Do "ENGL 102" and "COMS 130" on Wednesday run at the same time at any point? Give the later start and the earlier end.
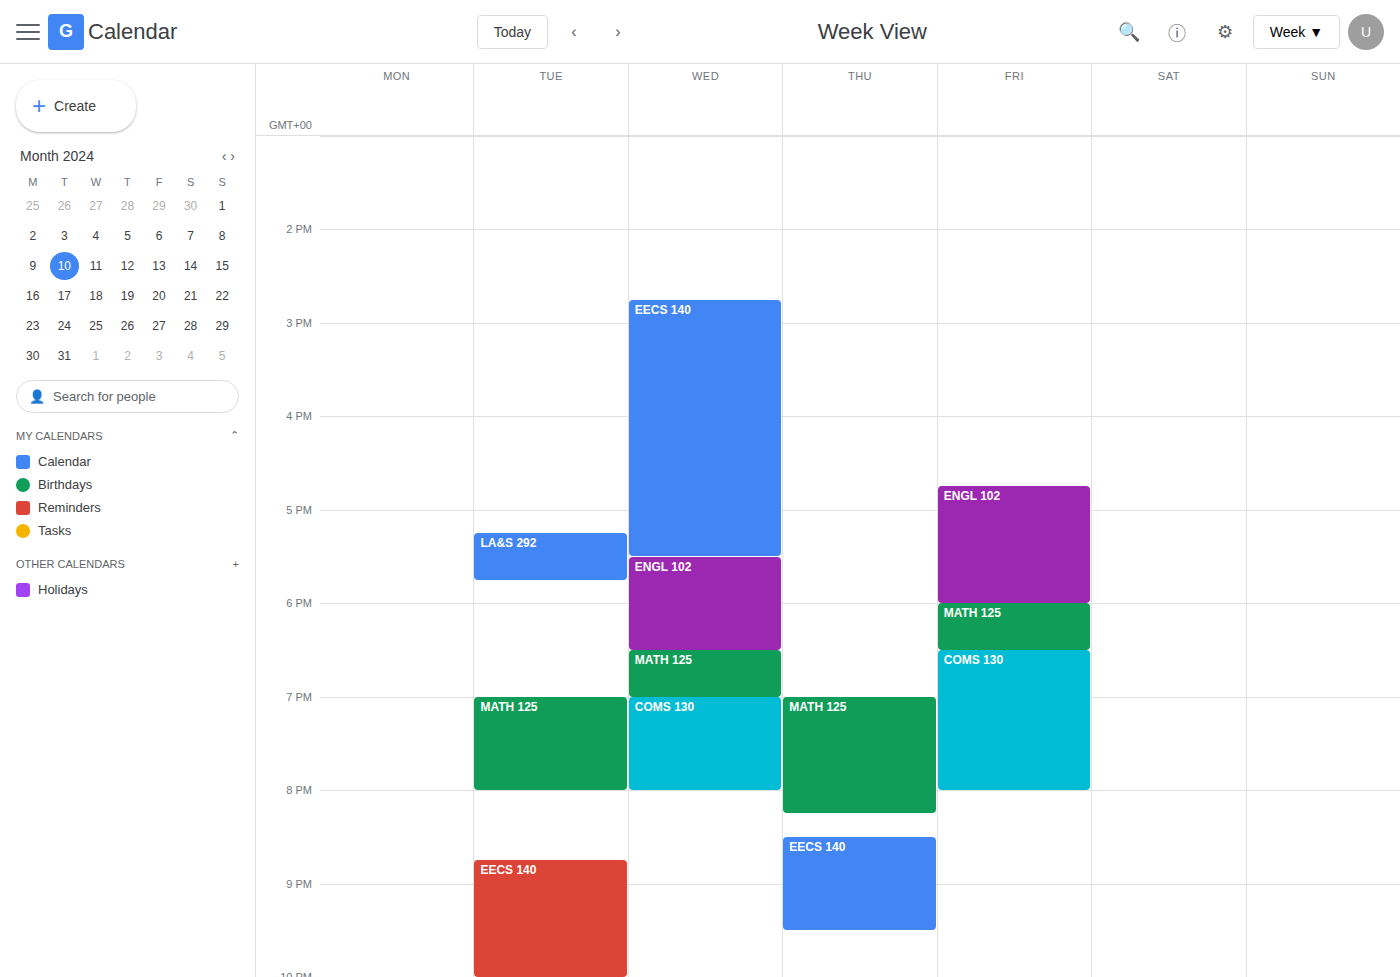
"ENGL 102" ends at 6:30 PM and "COMS 130" starts at 7:00 PM -- no overlap.